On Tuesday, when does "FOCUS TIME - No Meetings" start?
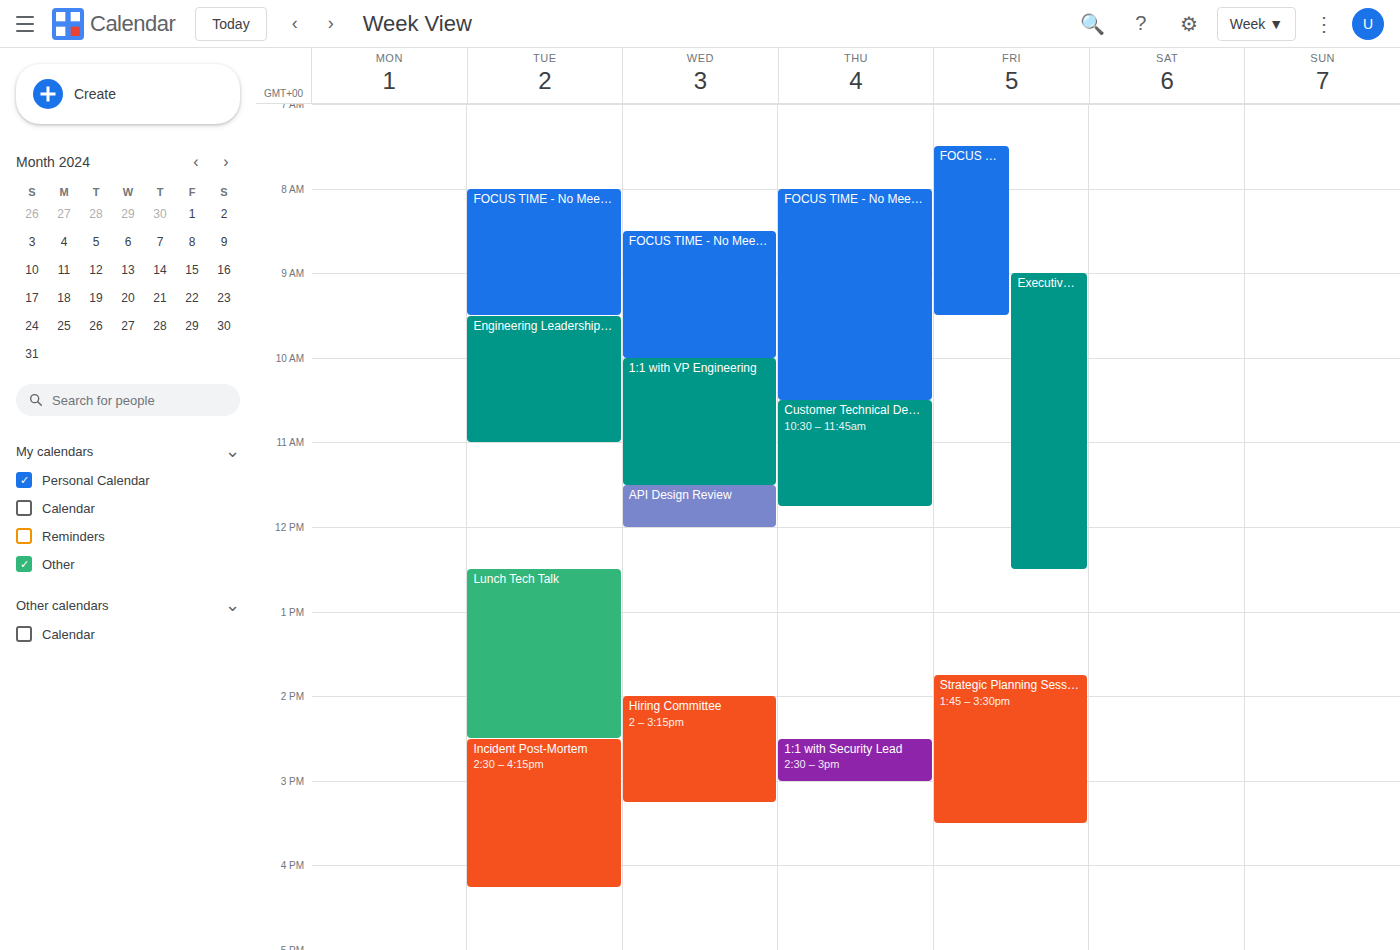
8:00 AM